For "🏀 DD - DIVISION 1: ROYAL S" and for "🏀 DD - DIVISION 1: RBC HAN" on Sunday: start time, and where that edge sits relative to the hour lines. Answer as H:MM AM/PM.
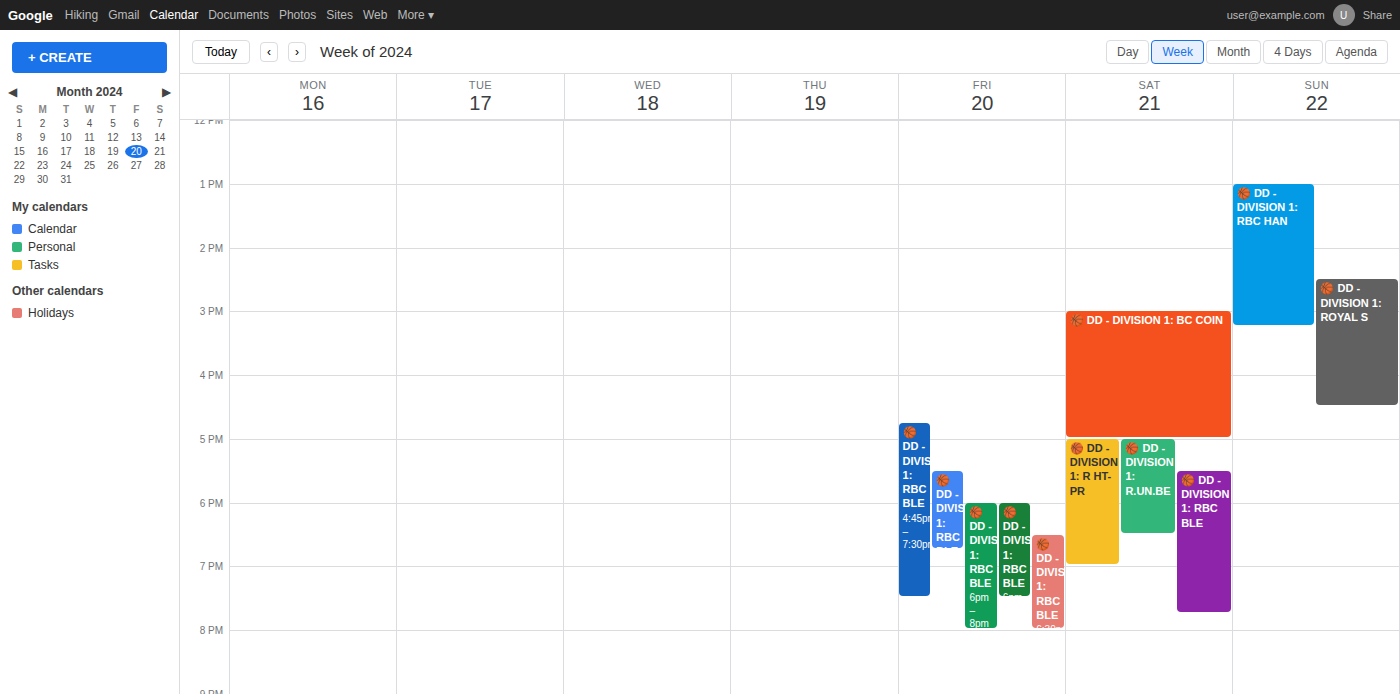
"🏀 DD - DIVISION 1: ROYAL S": 2:30 PM, halfway between the 2 PM and 3 PM lines. "🏀 DD - DIVISION 1: RBC HAN": 1:00 PM, exactly on the 1 PM line.